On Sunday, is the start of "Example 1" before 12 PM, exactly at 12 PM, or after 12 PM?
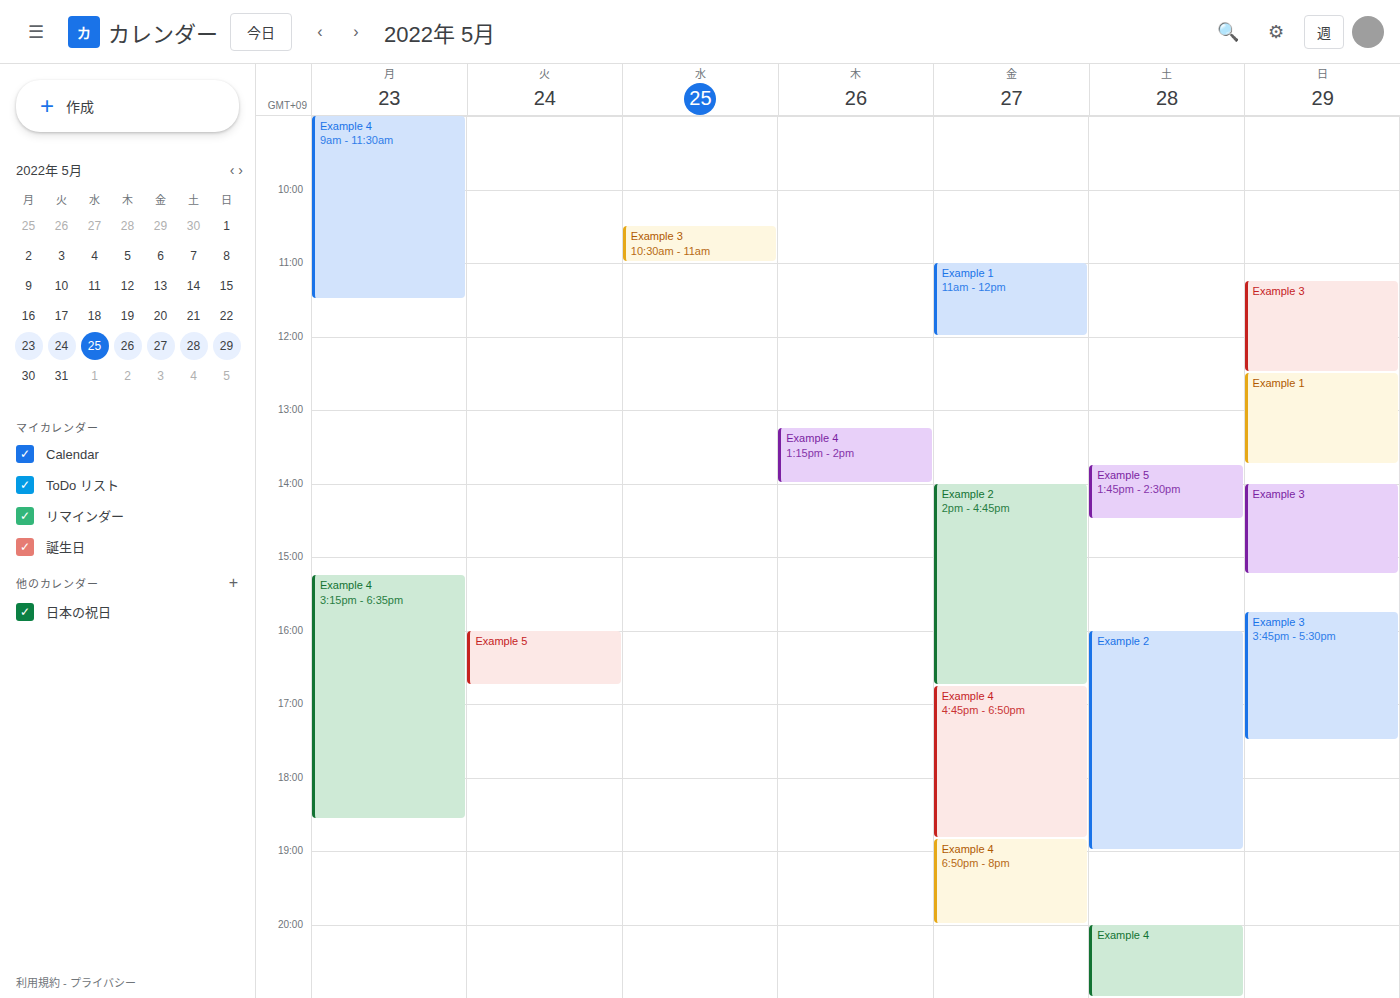
12:30 PM -- after 12 PM, 30 minutes below the 12 PM line.